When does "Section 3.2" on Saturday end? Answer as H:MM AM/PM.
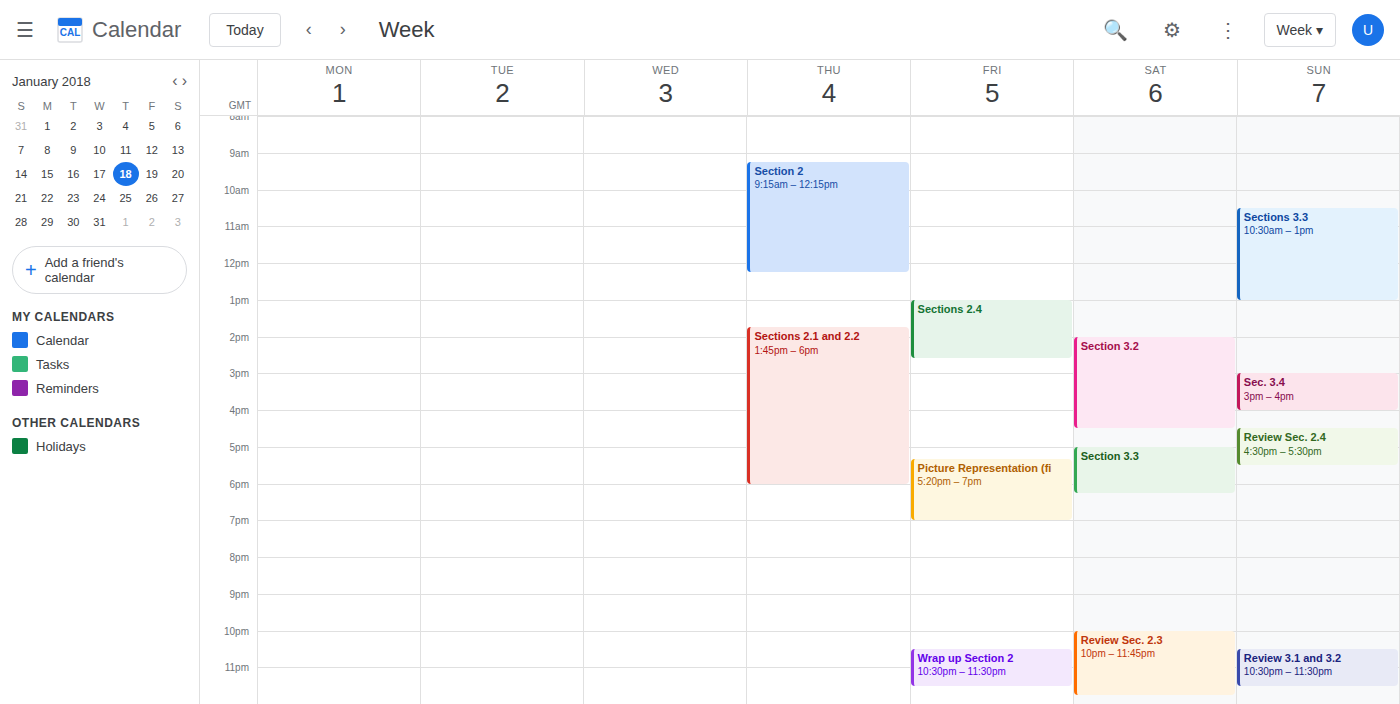
4:30 PM